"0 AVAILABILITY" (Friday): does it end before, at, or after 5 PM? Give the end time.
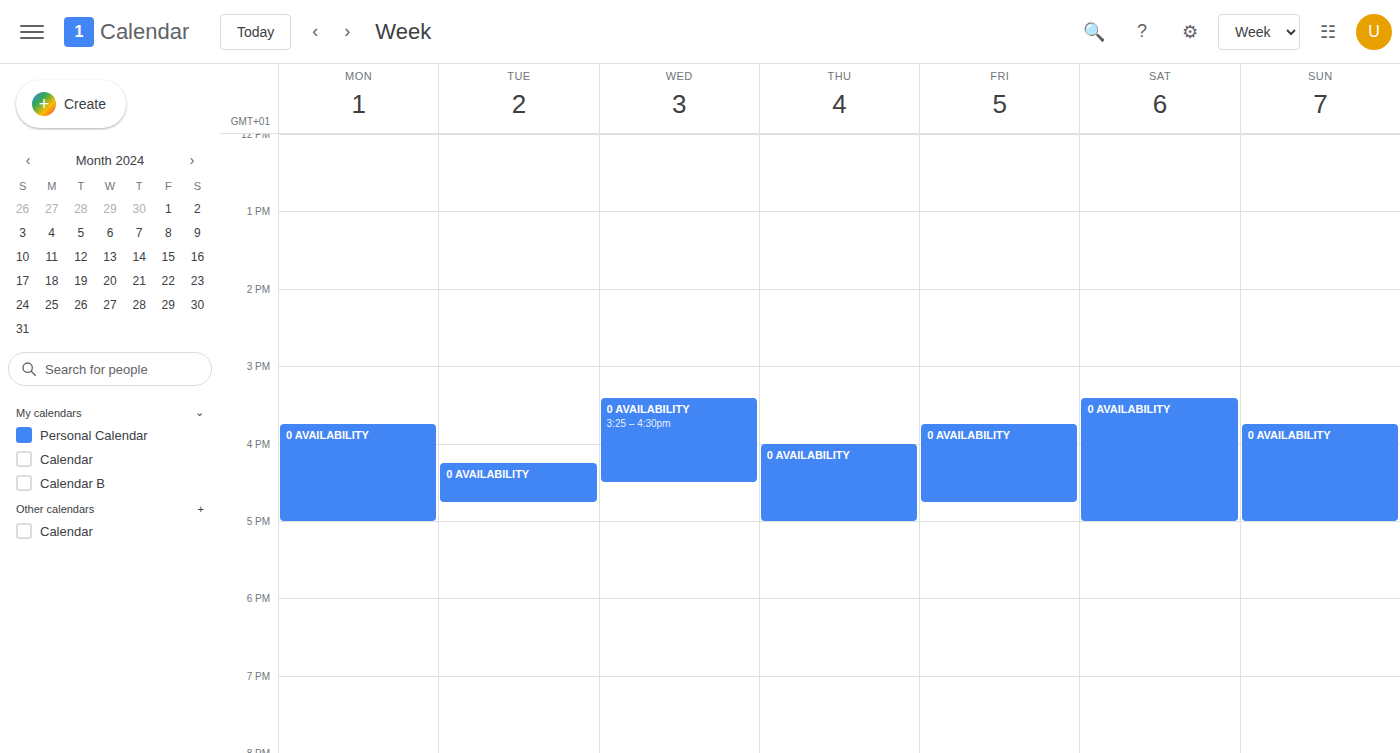
4:45 PM -- before 5 PM, 15 minutes above the 5 PM line.